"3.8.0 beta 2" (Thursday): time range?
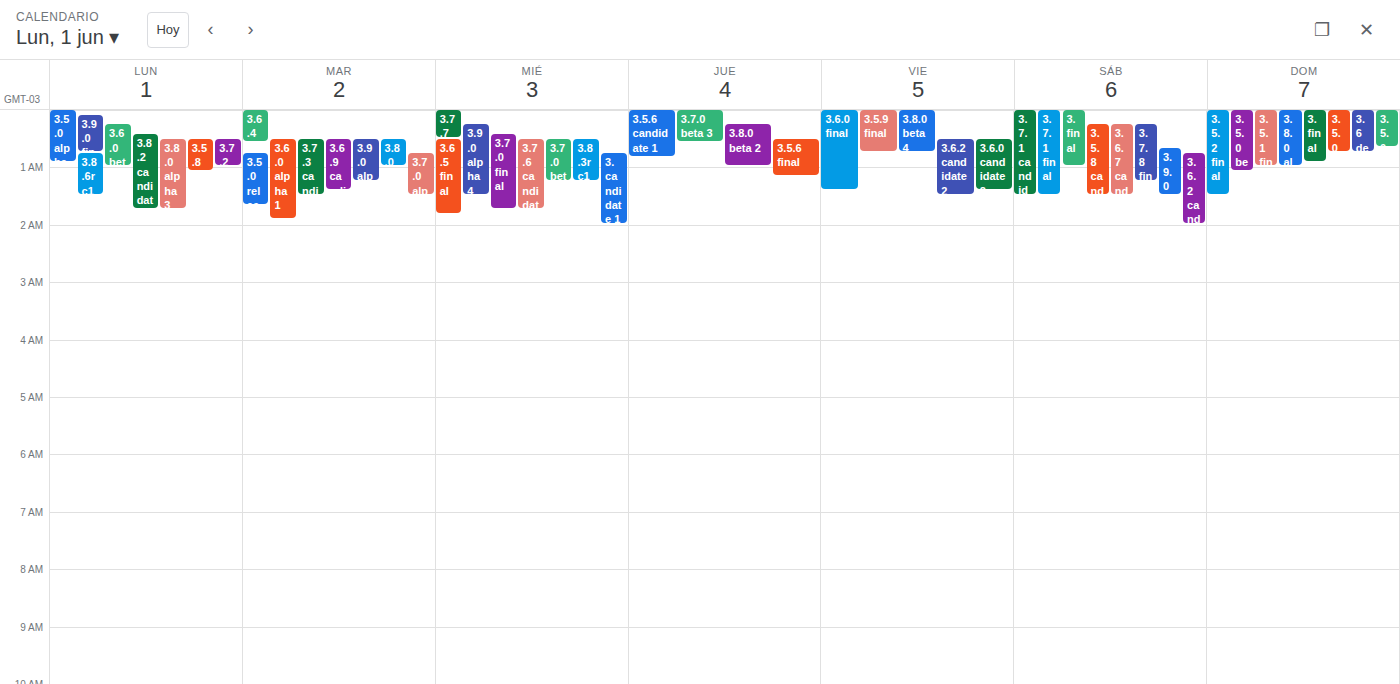
00:15 to 01:00